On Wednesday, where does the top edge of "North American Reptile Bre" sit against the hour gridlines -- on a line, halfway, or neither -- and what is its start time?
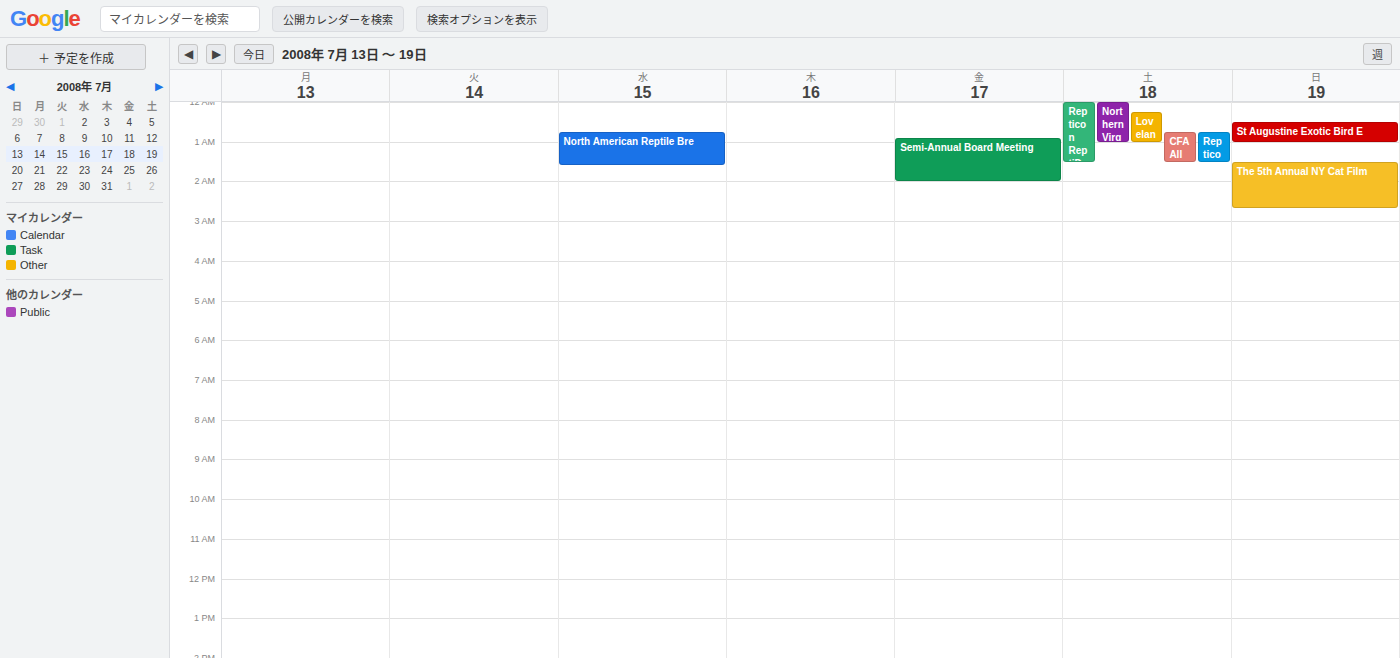
12:45 AM -- neither: three quarters of the way from the 12 AM line to the 1 AM line.